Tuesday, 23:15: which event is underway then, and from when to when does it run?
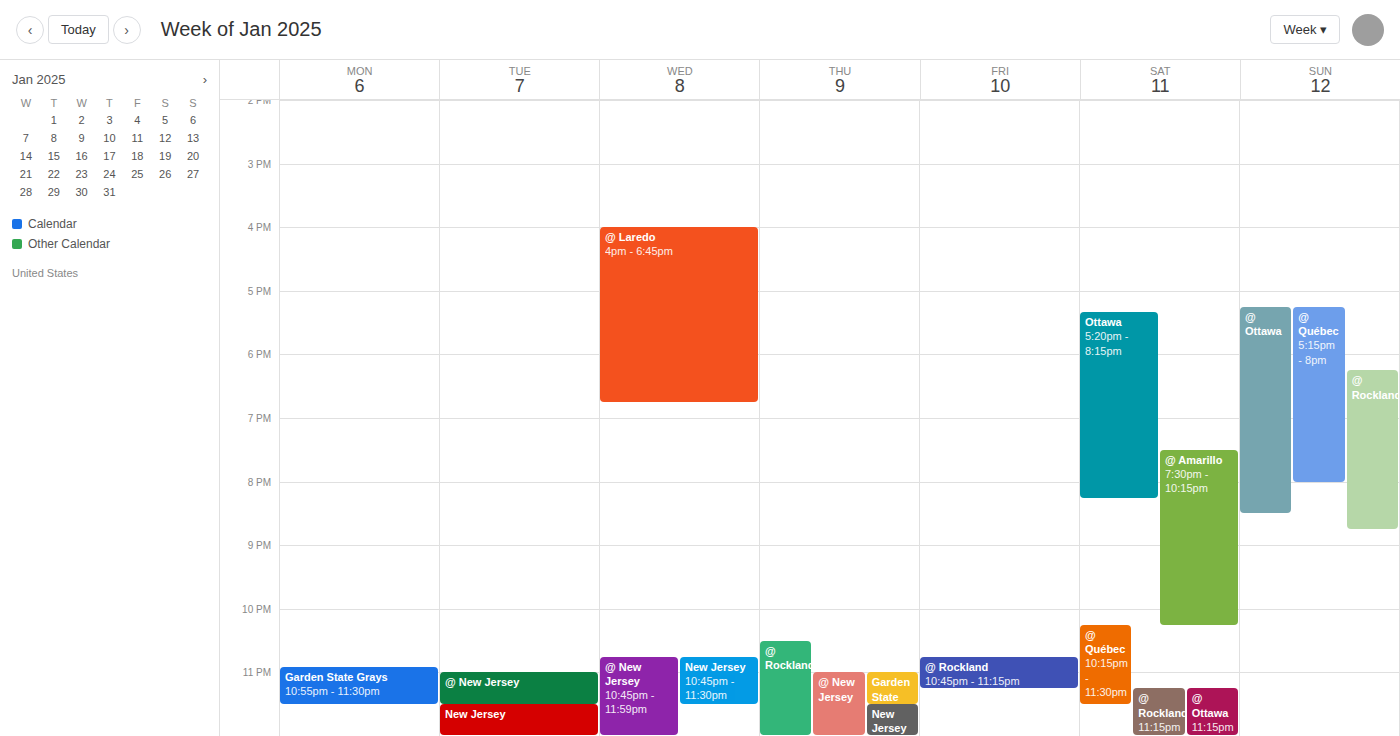
"@ New Jersey", 23:00 to 23:30